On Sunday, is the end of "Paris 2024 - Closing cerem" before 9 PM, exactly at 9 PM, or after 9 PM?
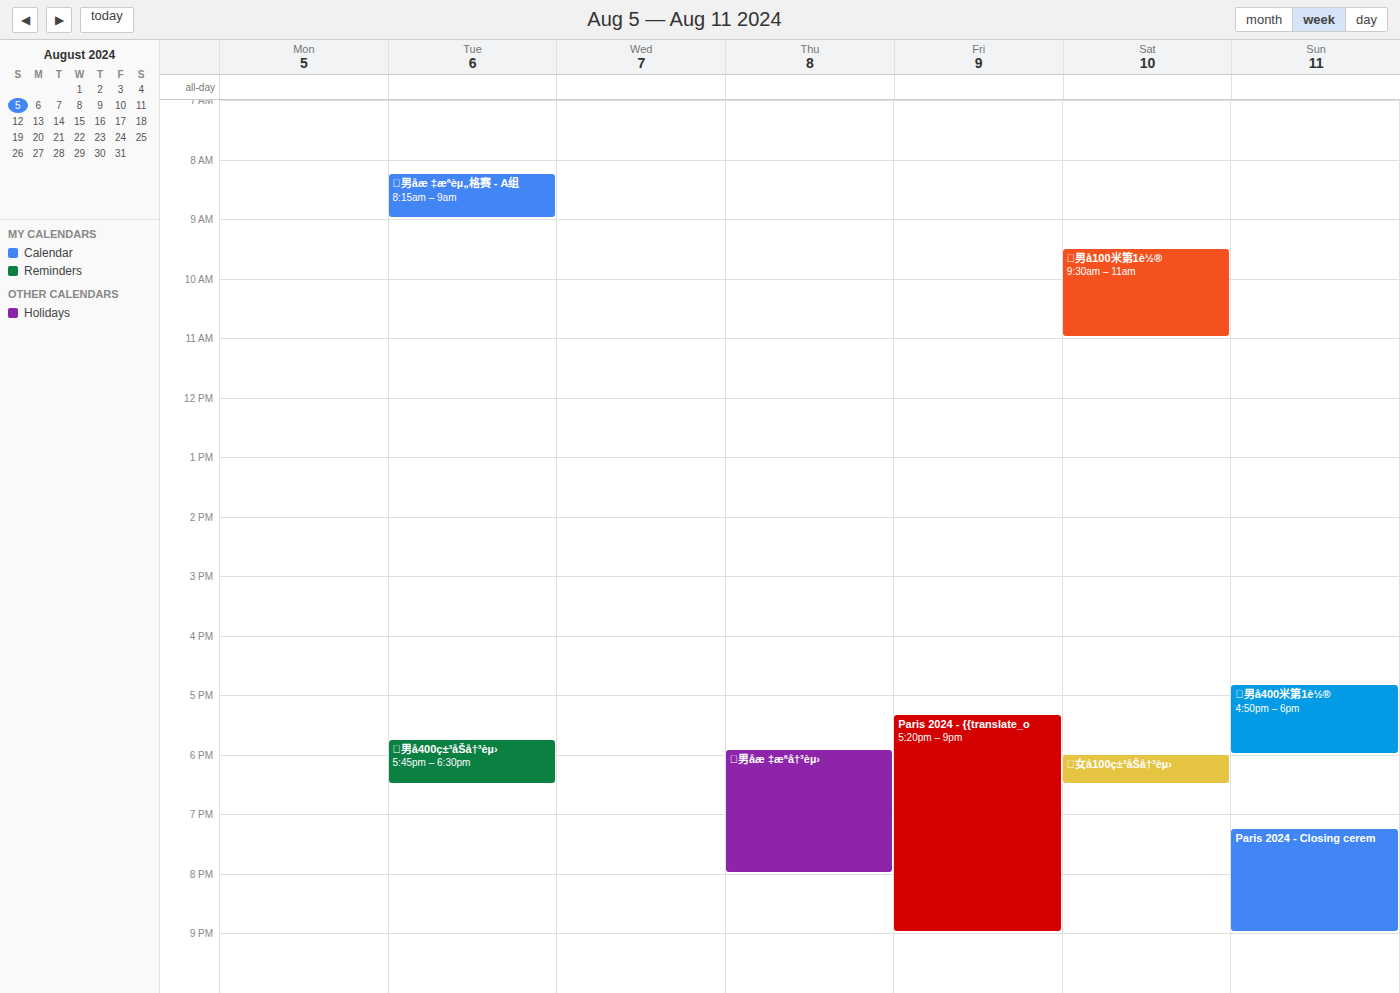
9:00 PM -- exactly at 9 PM, on the 9 PM line.